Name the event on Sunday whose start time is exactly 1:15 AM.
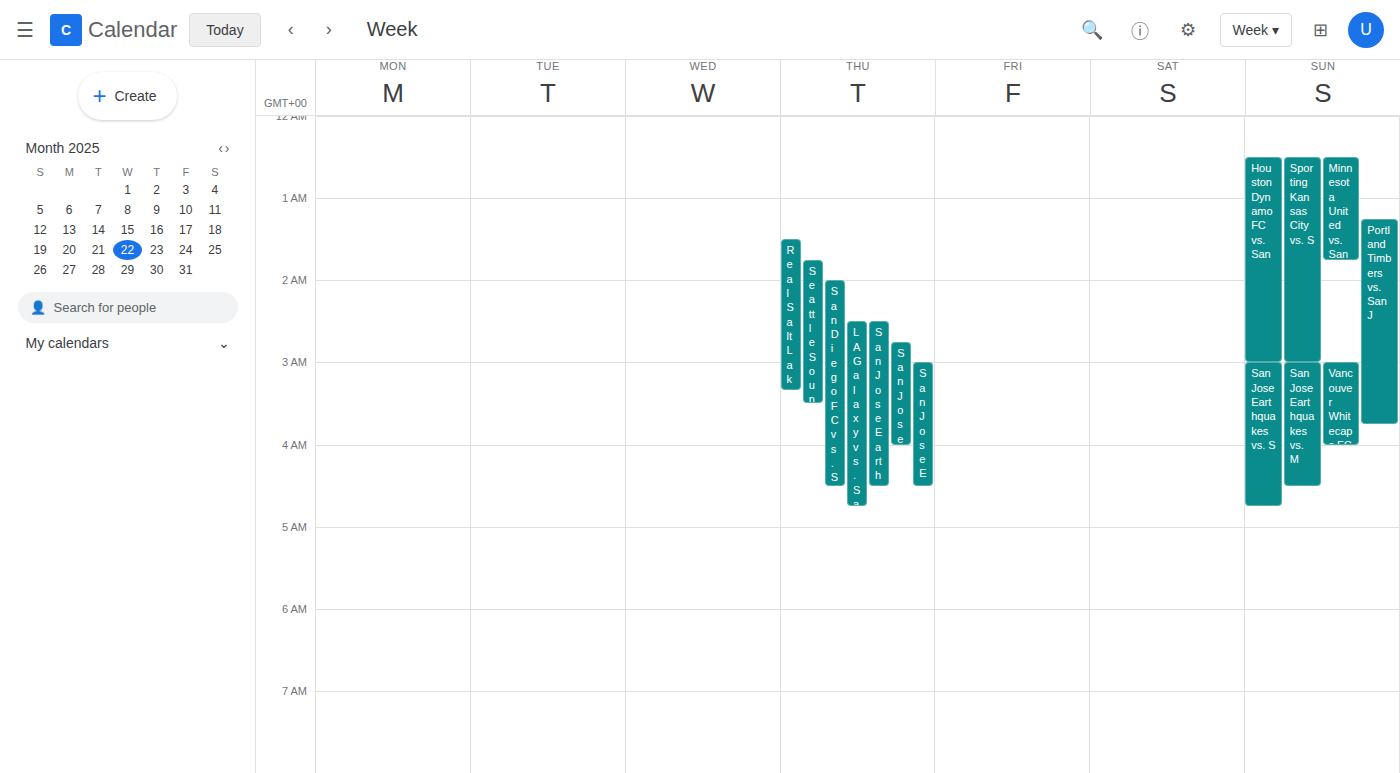
"Portland Timbers vs. San J"